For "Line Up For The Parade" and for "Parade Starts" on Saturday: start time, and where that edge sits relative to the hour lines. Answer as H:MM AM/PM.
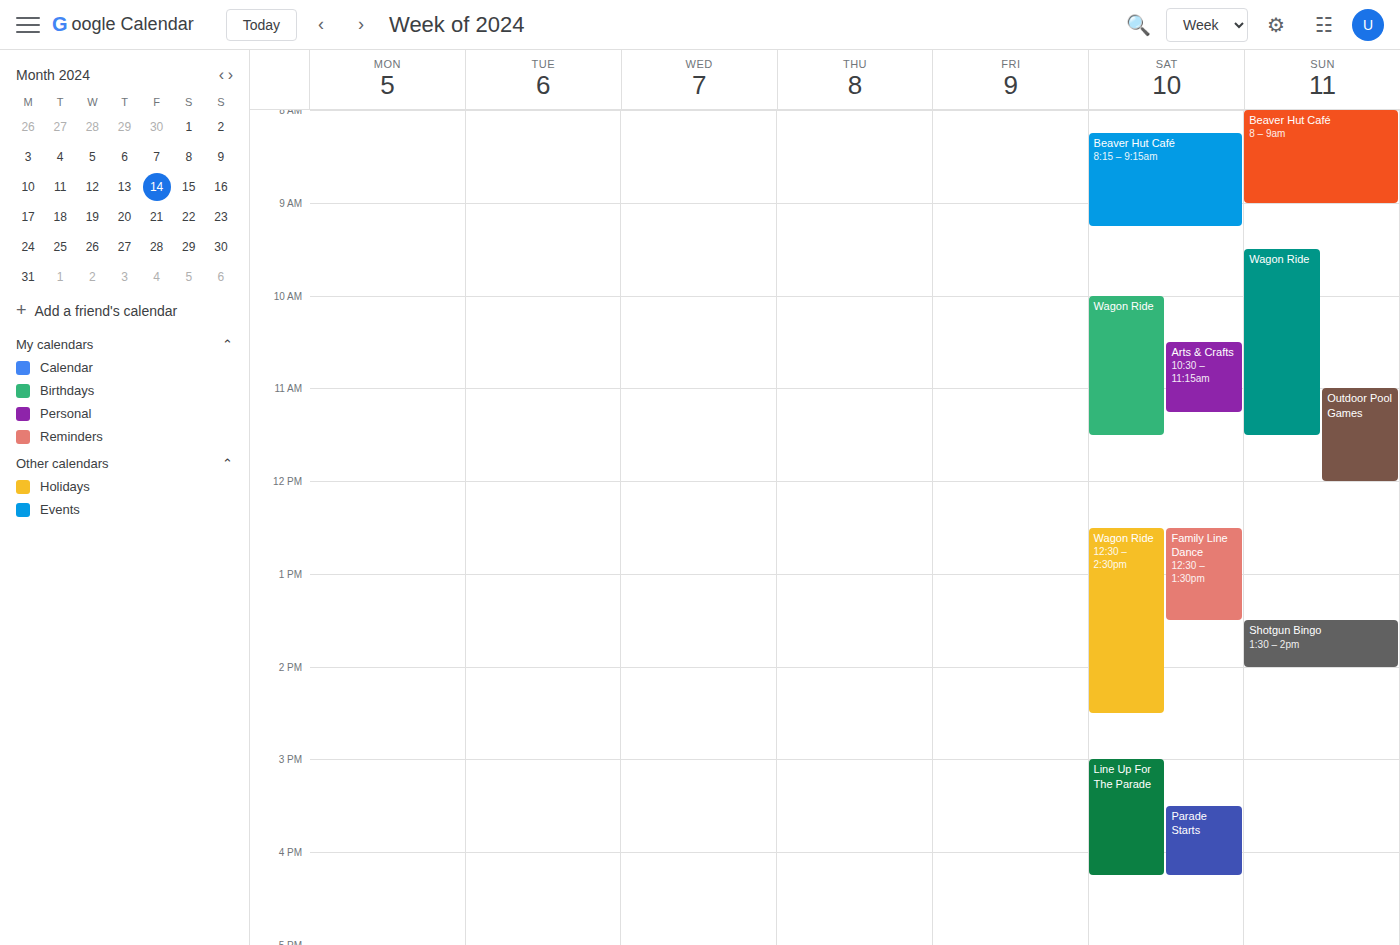
"Line Up For The Parade": 3:00 PM, exactly on the 3 PM line. "Parade Starts": 3:30 PM, halfway between the 3 PM and 4 PM lines.